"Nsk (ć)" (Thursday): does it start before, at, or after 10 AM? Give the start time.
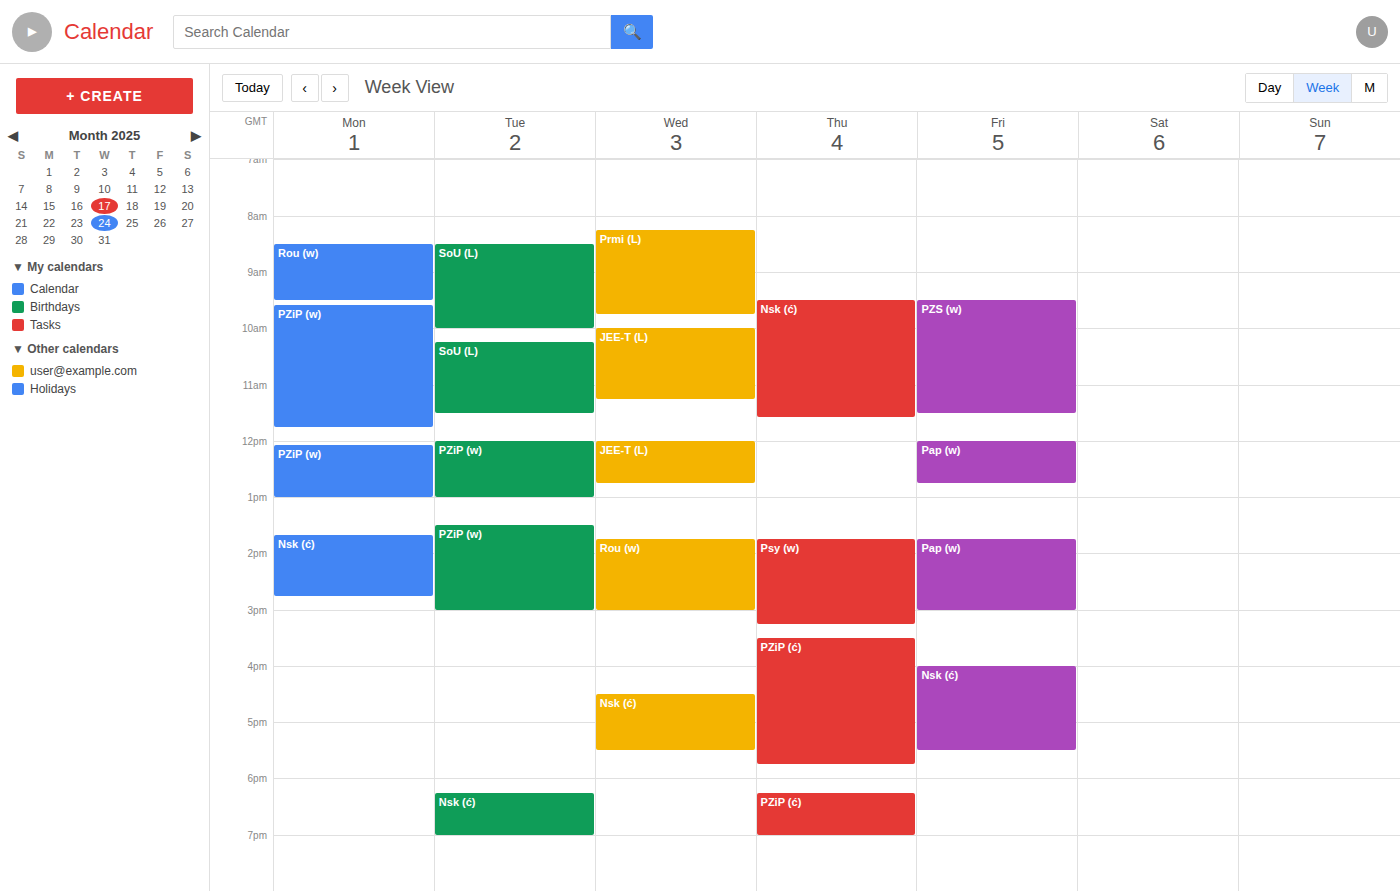
9:30 AM -- before 10 AM, 30 minutes above the 10 AM line.